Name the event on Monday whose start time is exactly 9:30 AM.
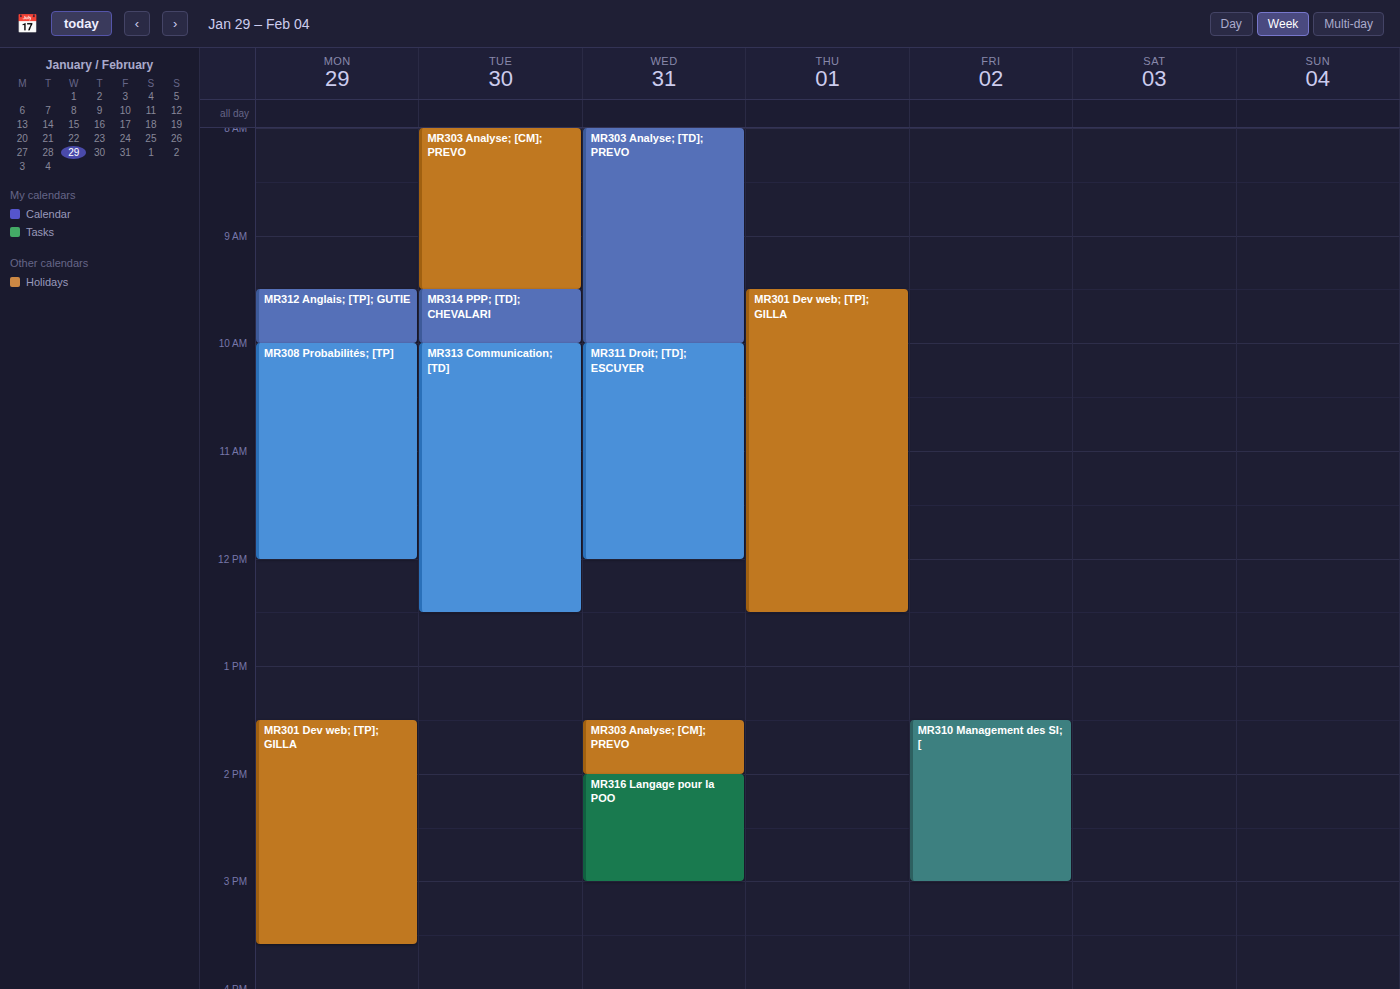
"MR312 Anglais; [TP]; GUTIE"